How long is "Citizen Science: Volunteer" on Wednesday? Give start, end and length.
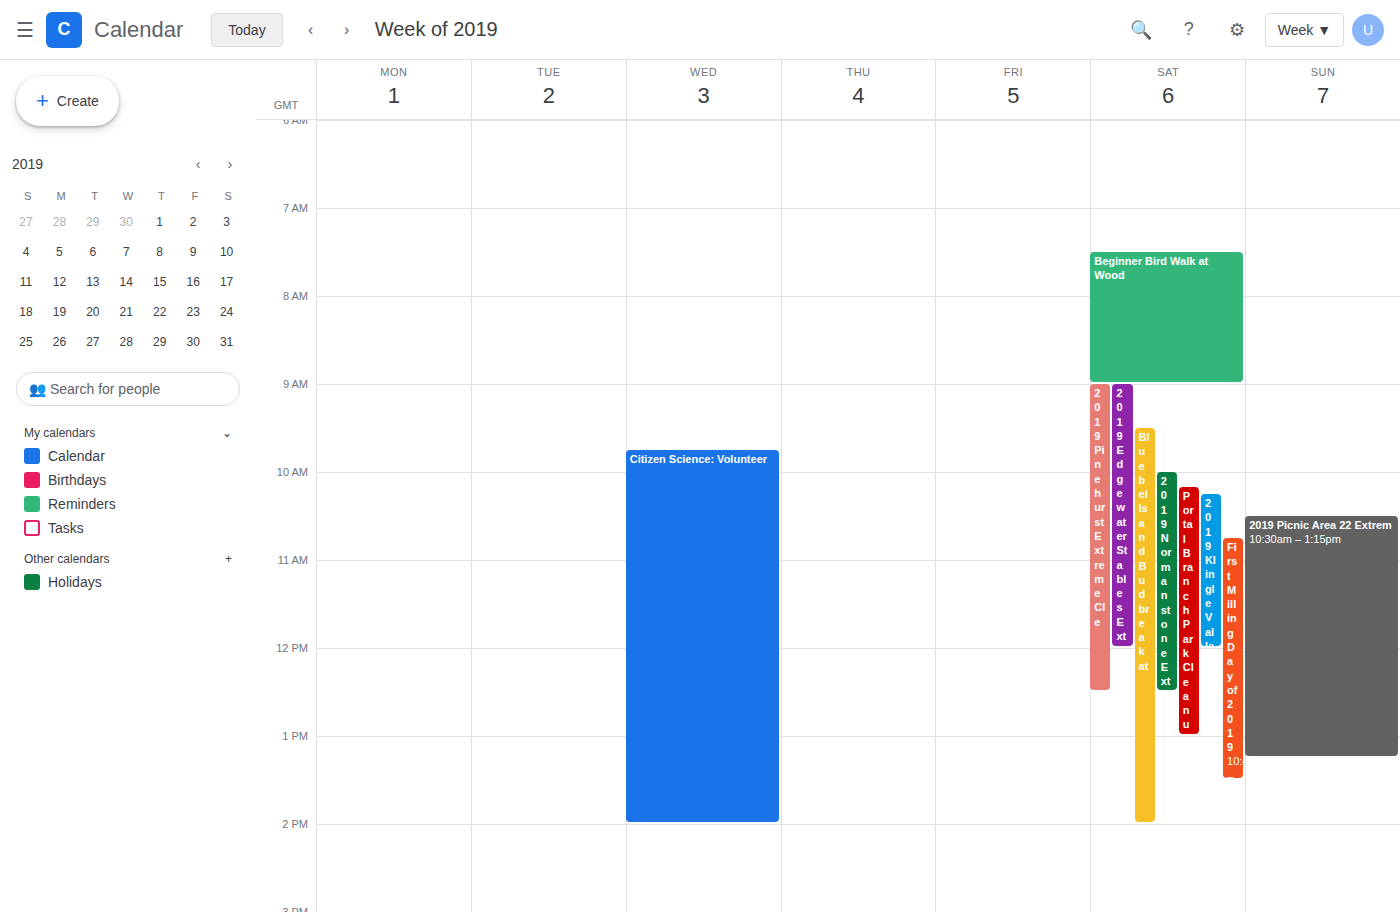
9:45 AM to 2:00 PM, 4 hours 15 minutes